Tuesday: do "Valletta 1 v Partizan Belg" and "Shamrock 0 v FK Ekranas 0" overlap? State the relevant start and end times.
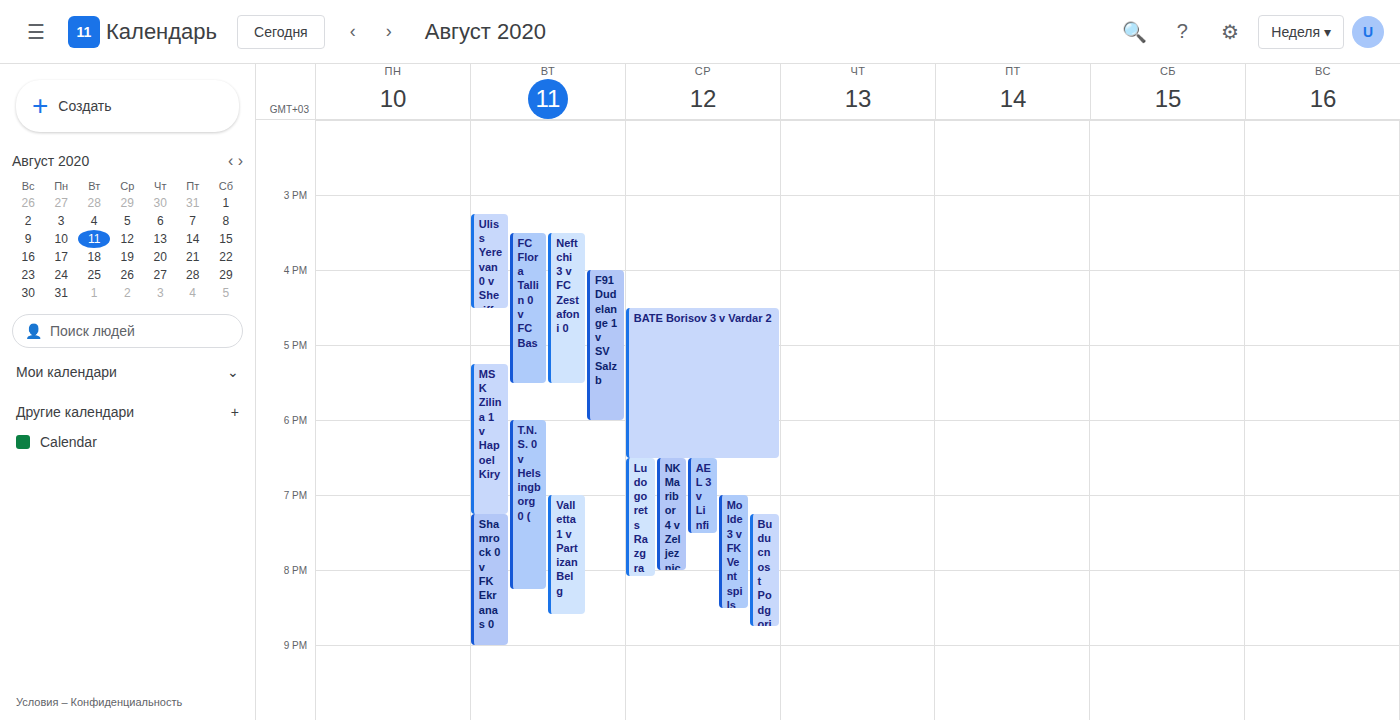
"Shamrock 0 v FK Ekranas 0" starts at 7:15 PM, before "Valletta 1 v Partizan Belg" ends at 8:35 PM -- they overlap.